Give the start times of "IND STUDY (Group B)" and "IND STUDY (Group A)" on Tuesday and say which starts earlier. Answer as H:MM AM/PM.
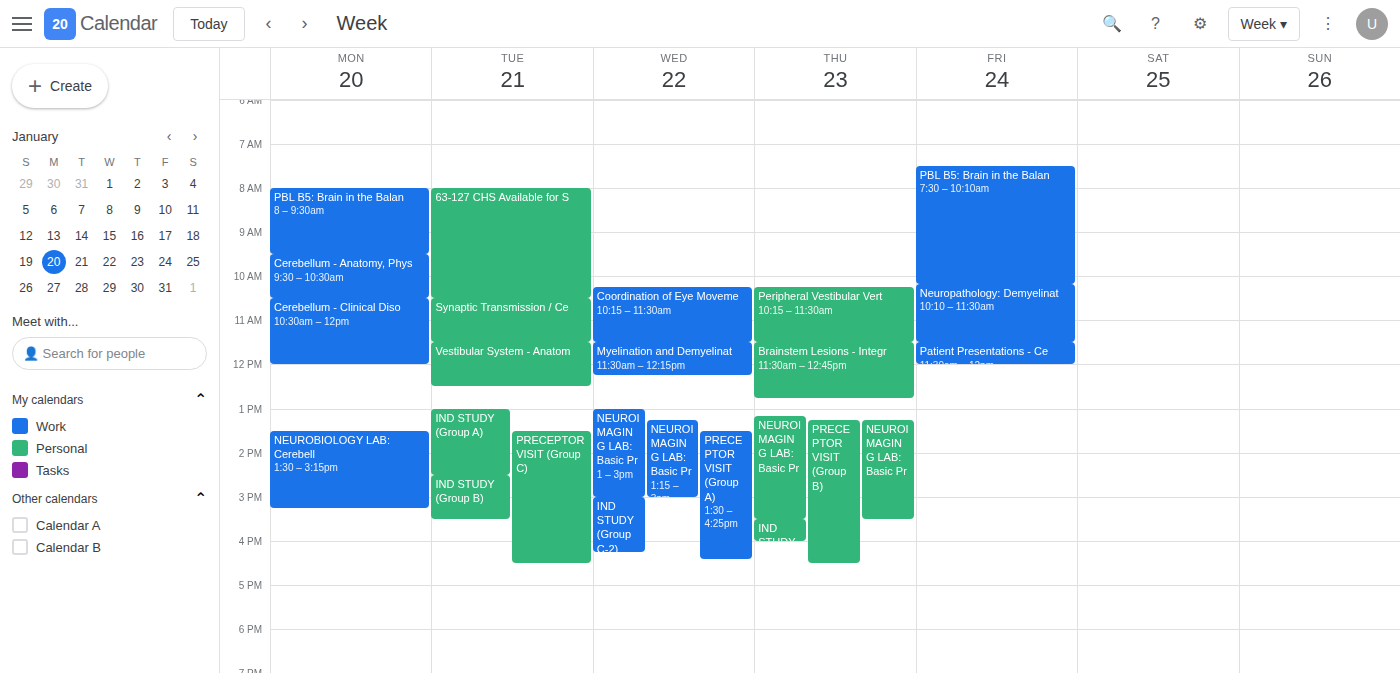
"IND STUDY (Group A)" 1:00 PM; "IND STUDY (Group B)" 2:30 PM.